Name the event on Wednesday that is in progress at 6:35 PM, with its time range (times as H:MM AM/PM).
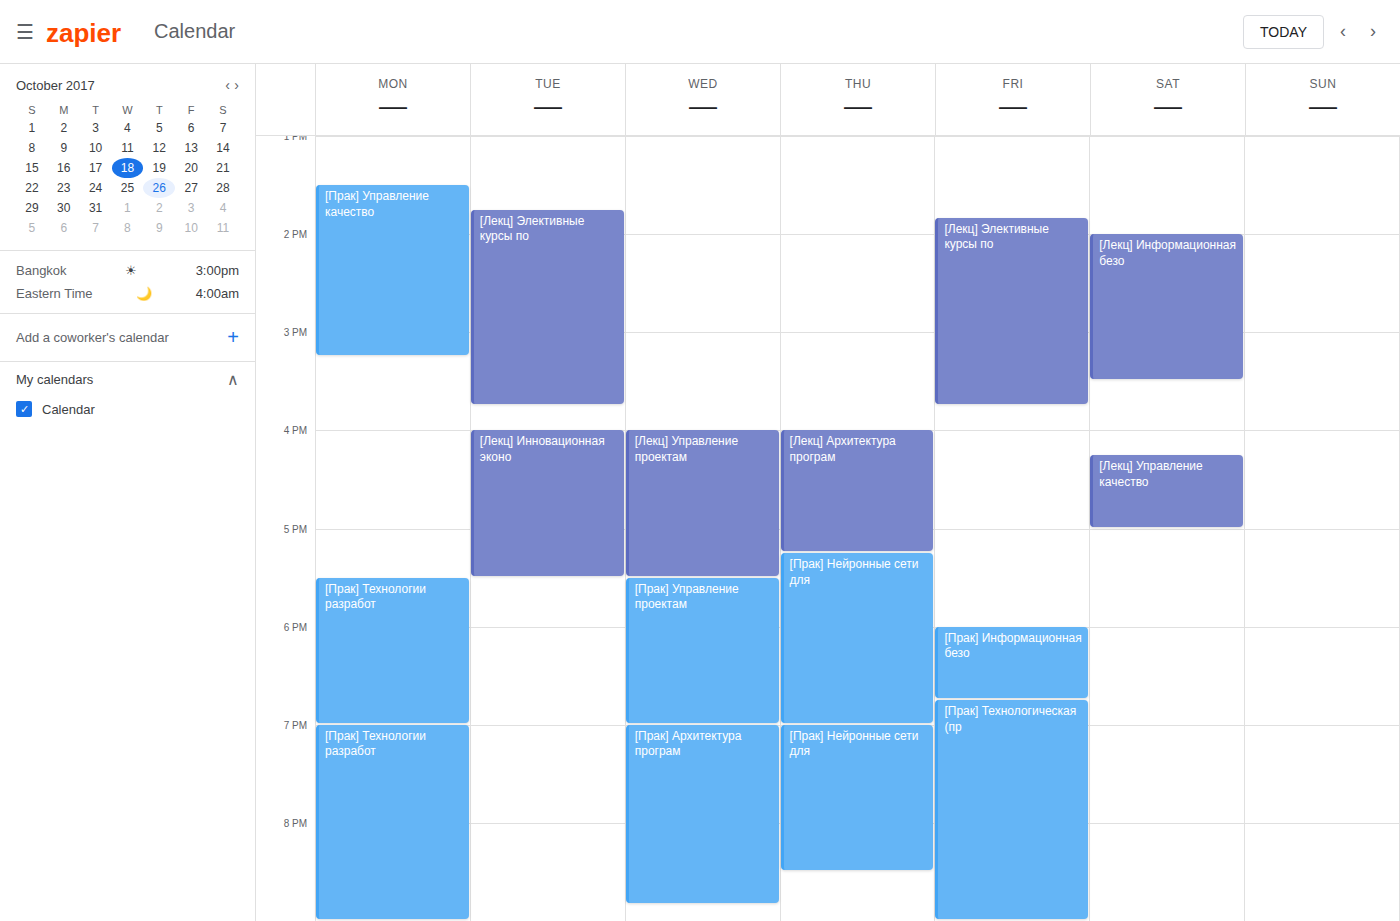
"[Прак] Управление проектам", 5:30 PM to 7:00 PM